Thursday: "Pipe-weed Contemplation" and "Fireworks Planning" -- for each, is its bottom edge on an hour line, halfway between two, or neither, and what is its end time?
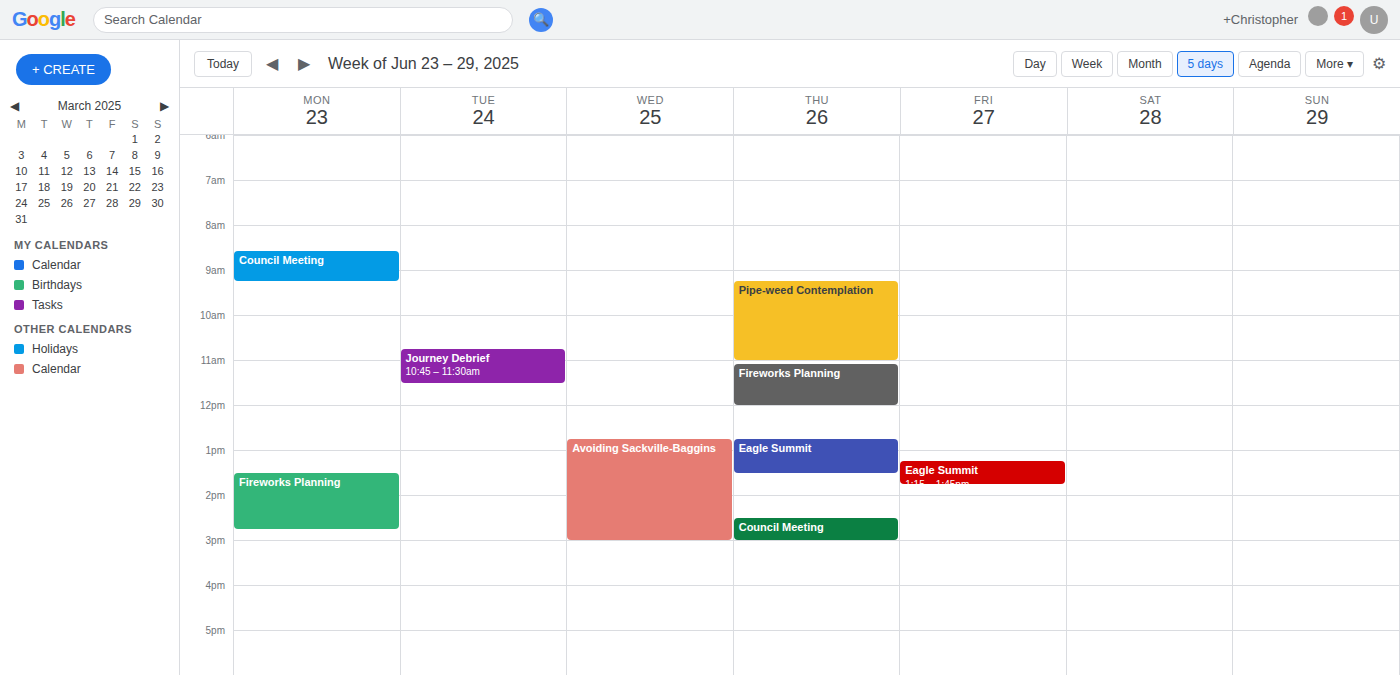
"Pipe-weed Contemplation": 11:00 AM, exactly on the 11 AM line. "Fireworks Planning": 12:00 PM, exactly on the 12 PM line.